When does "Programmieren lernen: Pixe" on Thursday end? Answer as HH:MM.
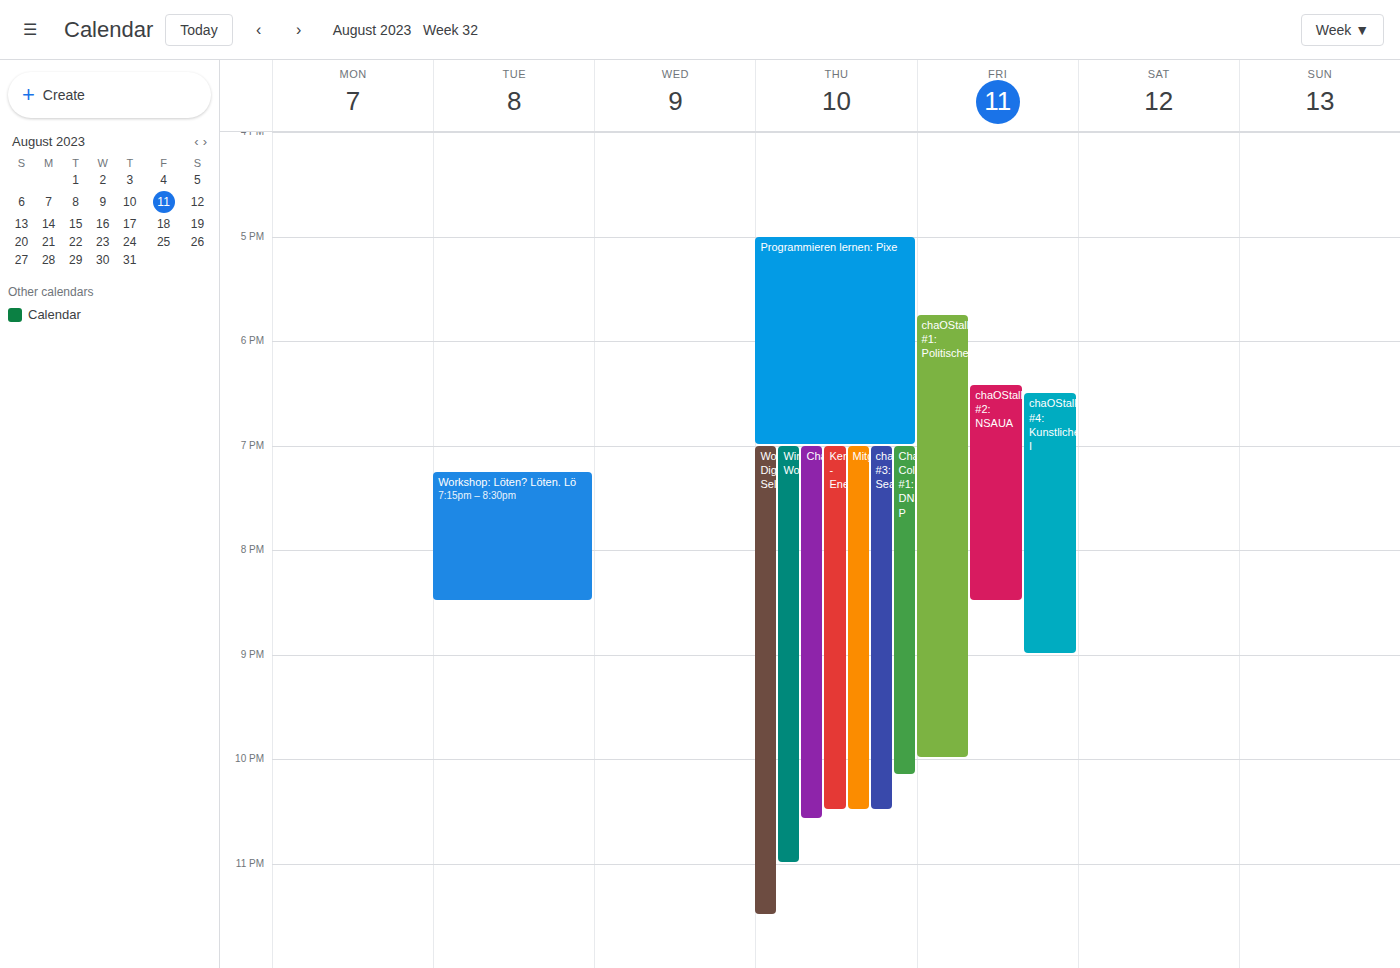
19:00